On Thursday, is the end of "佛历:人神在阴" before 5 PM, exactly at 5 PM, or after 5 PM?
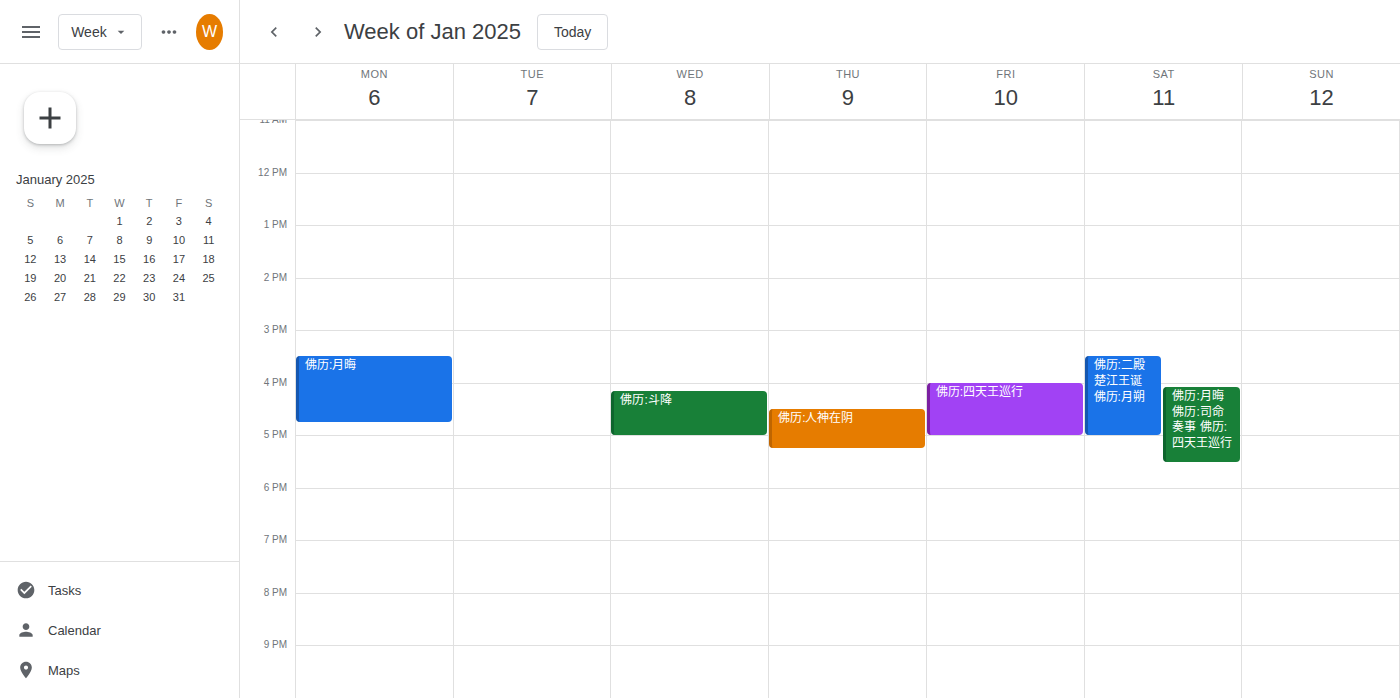
5:15 PM -- after 5 PM, 15 minutes below the 5 PM line.